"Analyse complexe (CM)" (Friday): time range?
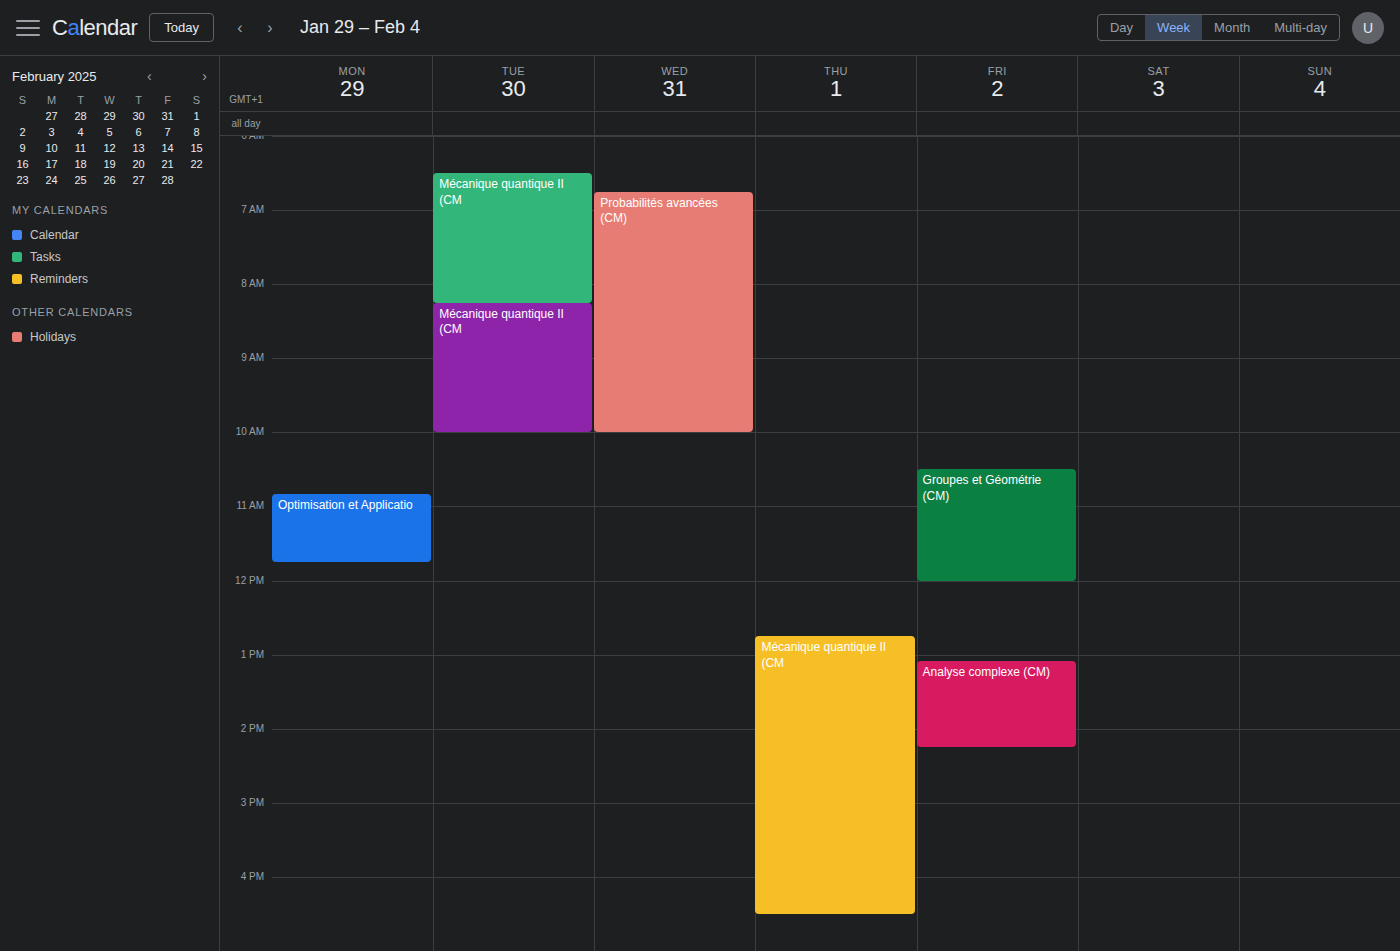
13:05 to 14:15